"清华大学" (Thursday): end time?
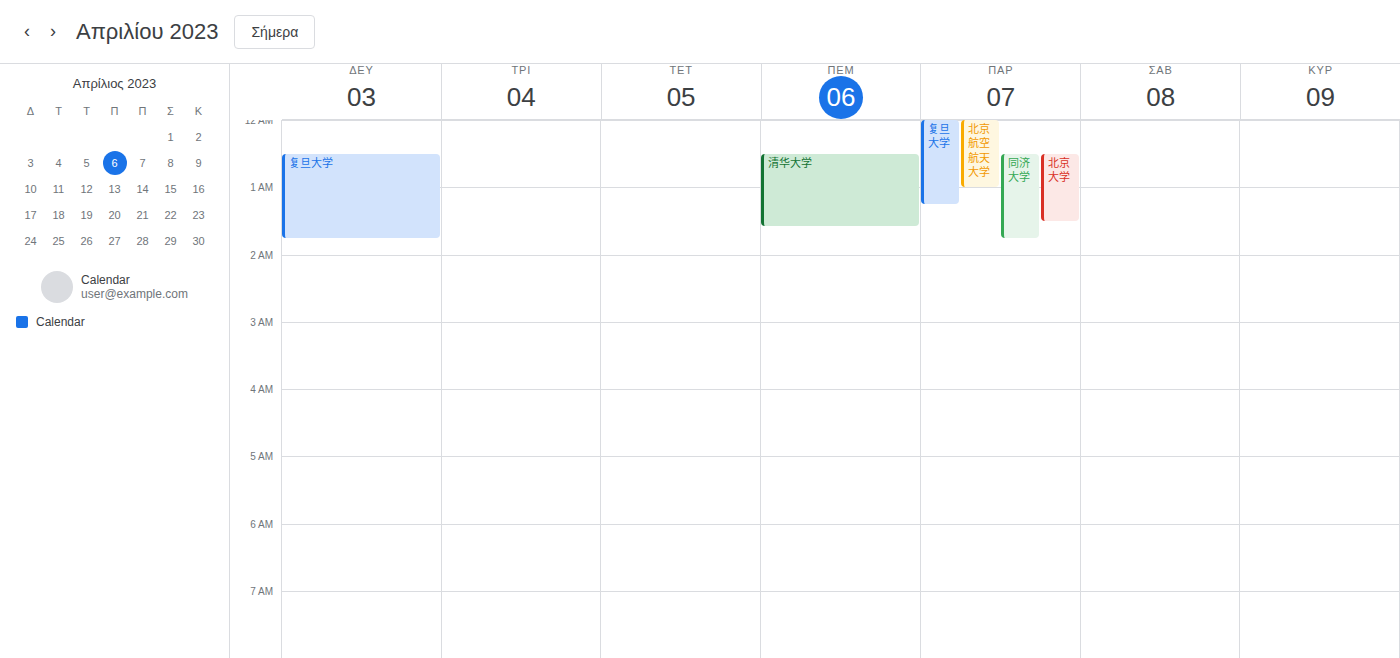
1:35 AM